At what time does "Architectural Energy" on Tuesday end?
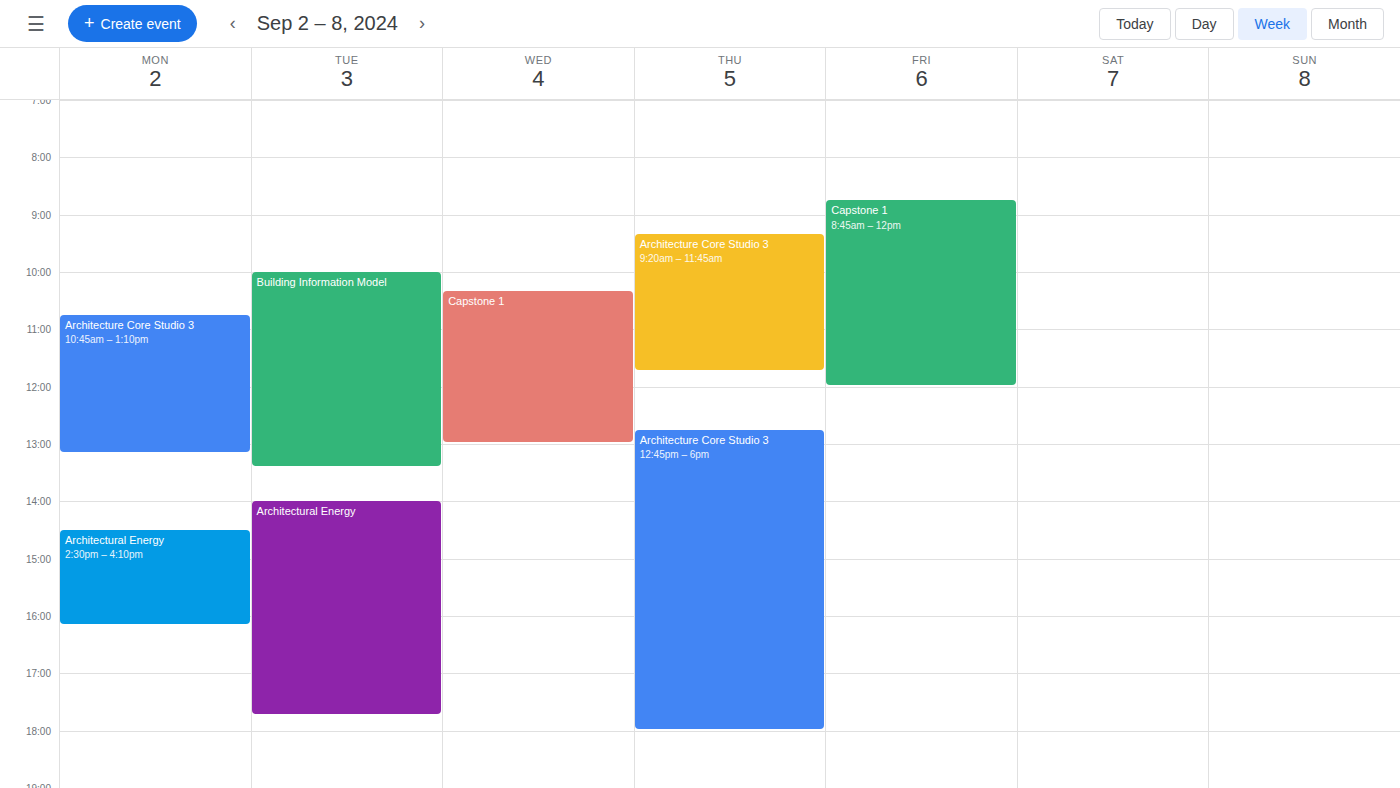
5:45 PM